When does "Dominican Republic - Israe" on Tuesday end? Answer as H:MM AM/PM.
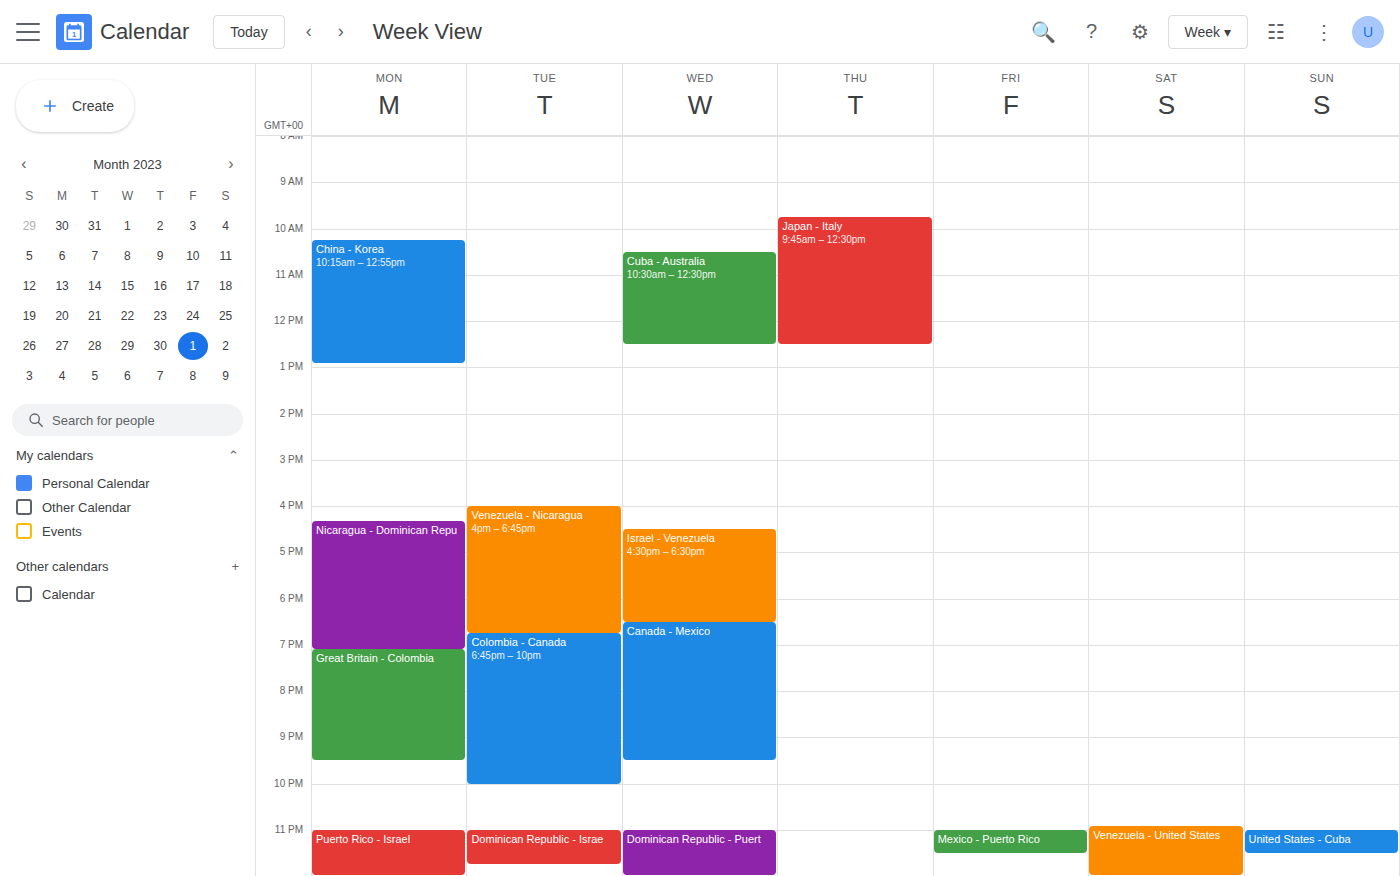
11:45 PM